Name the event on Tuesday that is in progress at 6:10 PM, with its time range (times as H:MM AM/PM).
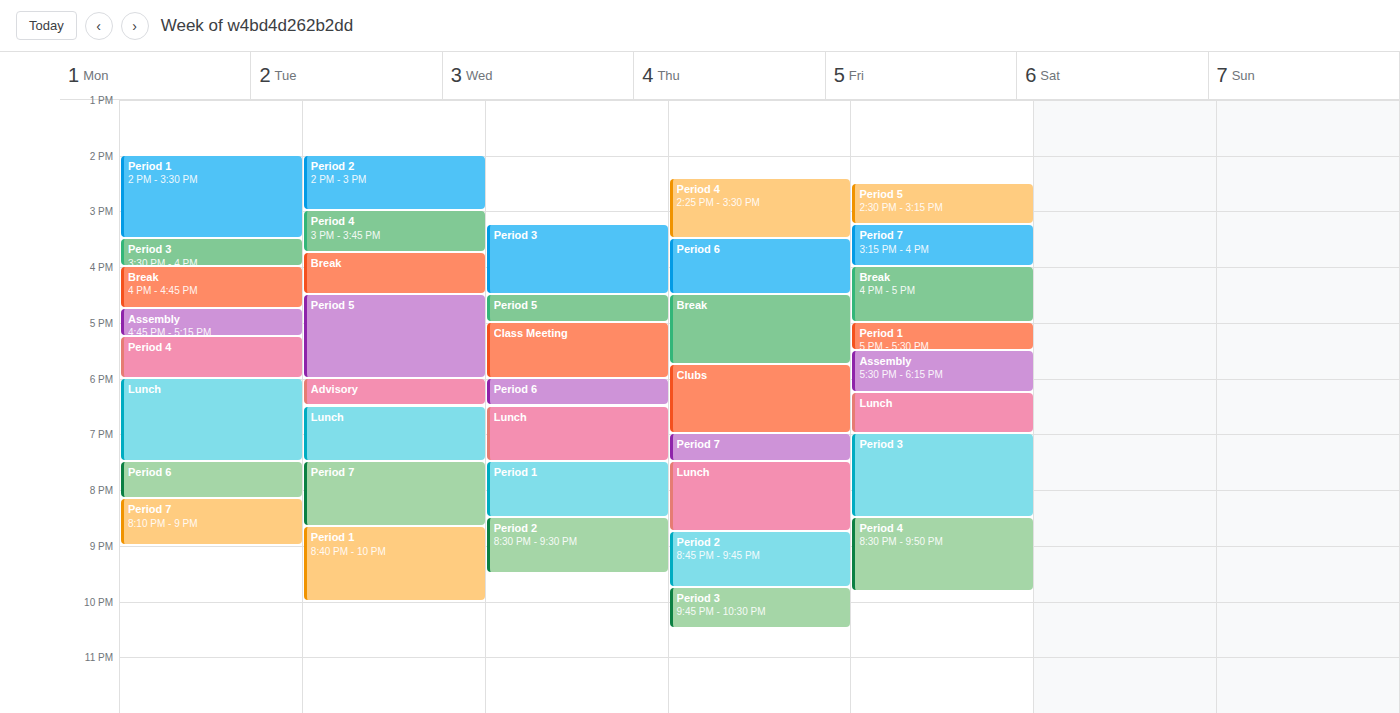
"Advisory", 6:00 PM to 6:30 PM